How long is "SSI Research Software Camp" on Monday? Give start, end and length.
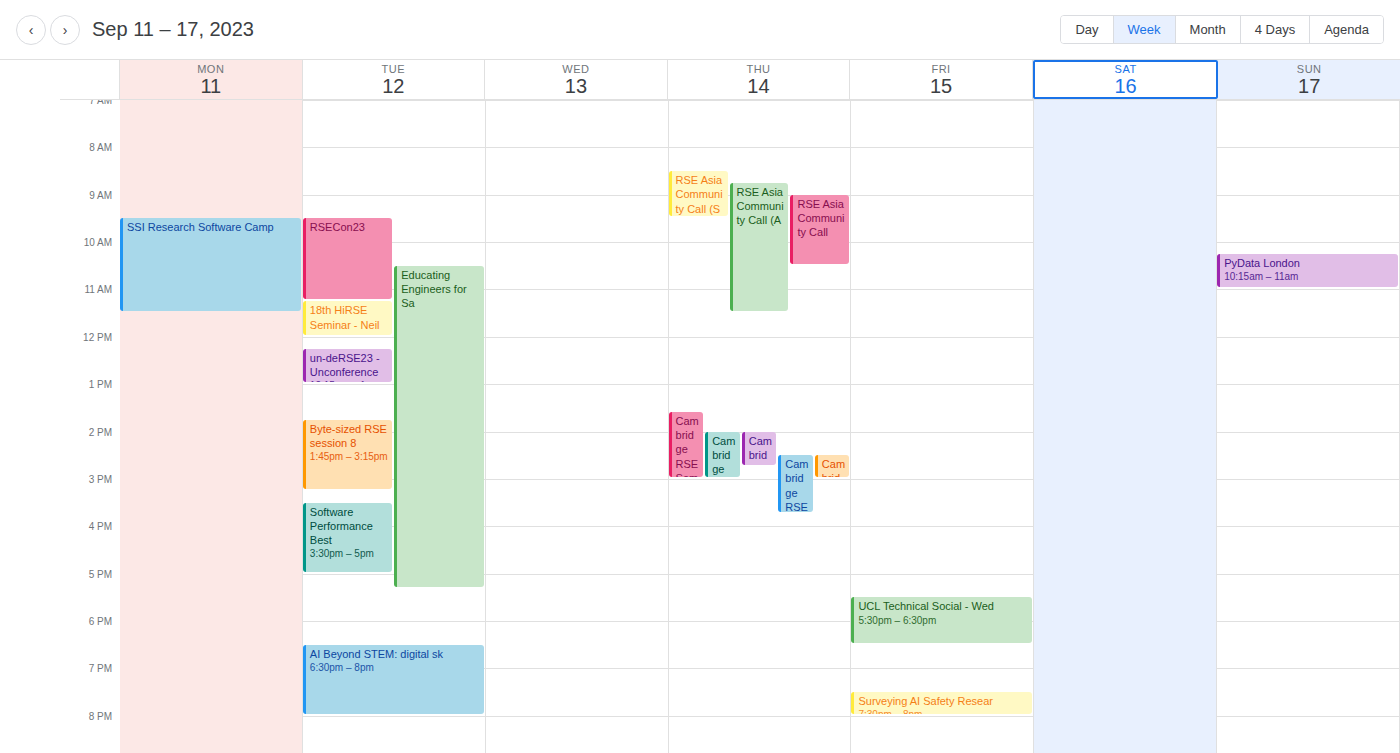
9:30 AM to 11:30 AM, 2 hours